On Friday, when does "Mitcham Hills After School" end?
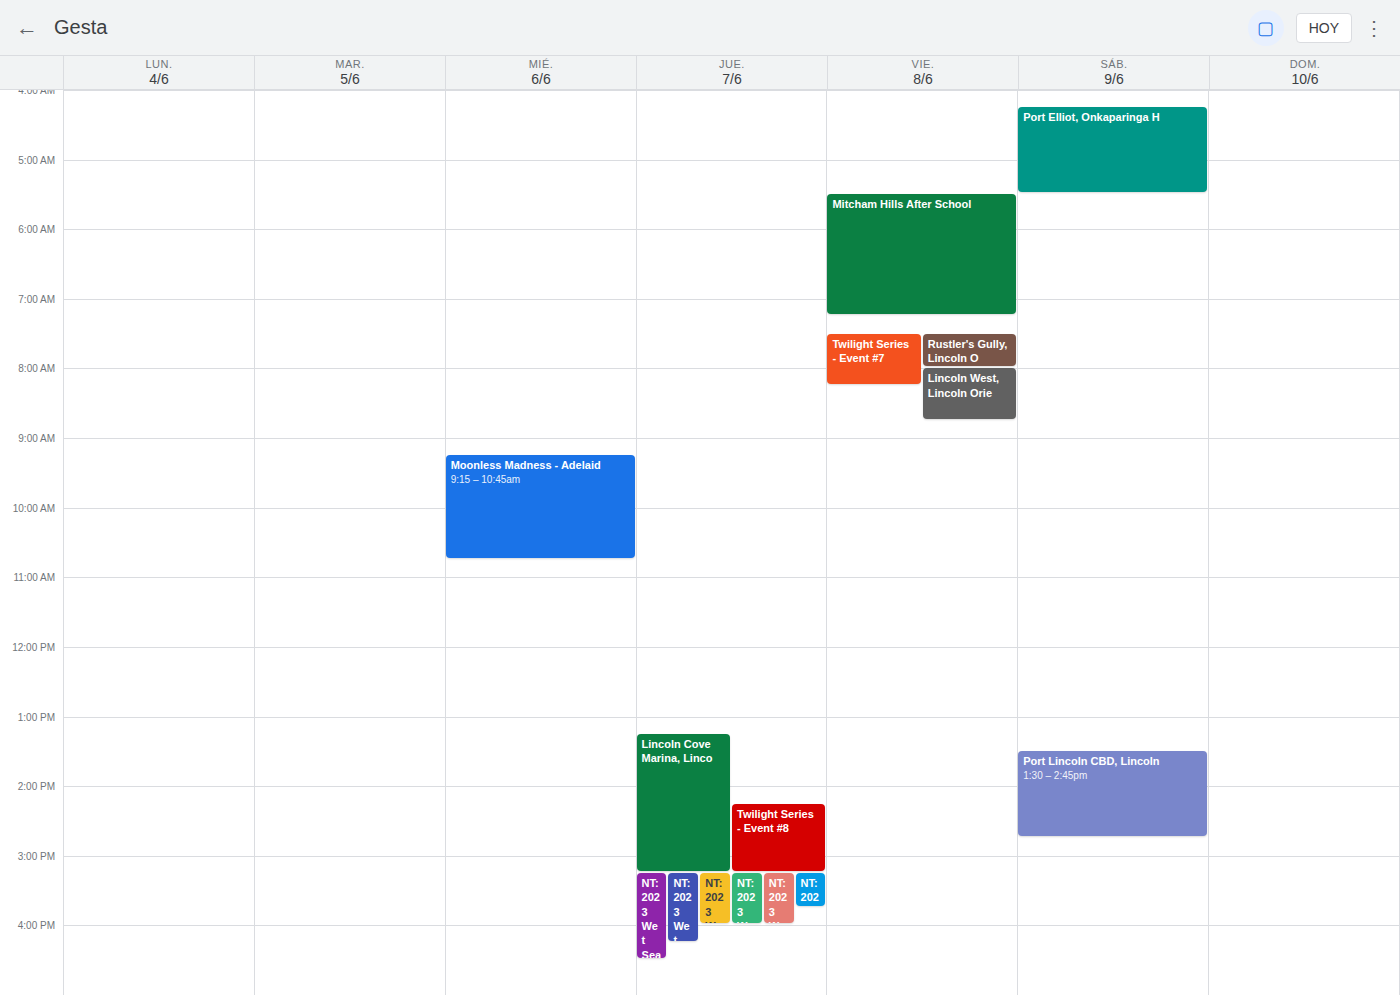
7:15 AM